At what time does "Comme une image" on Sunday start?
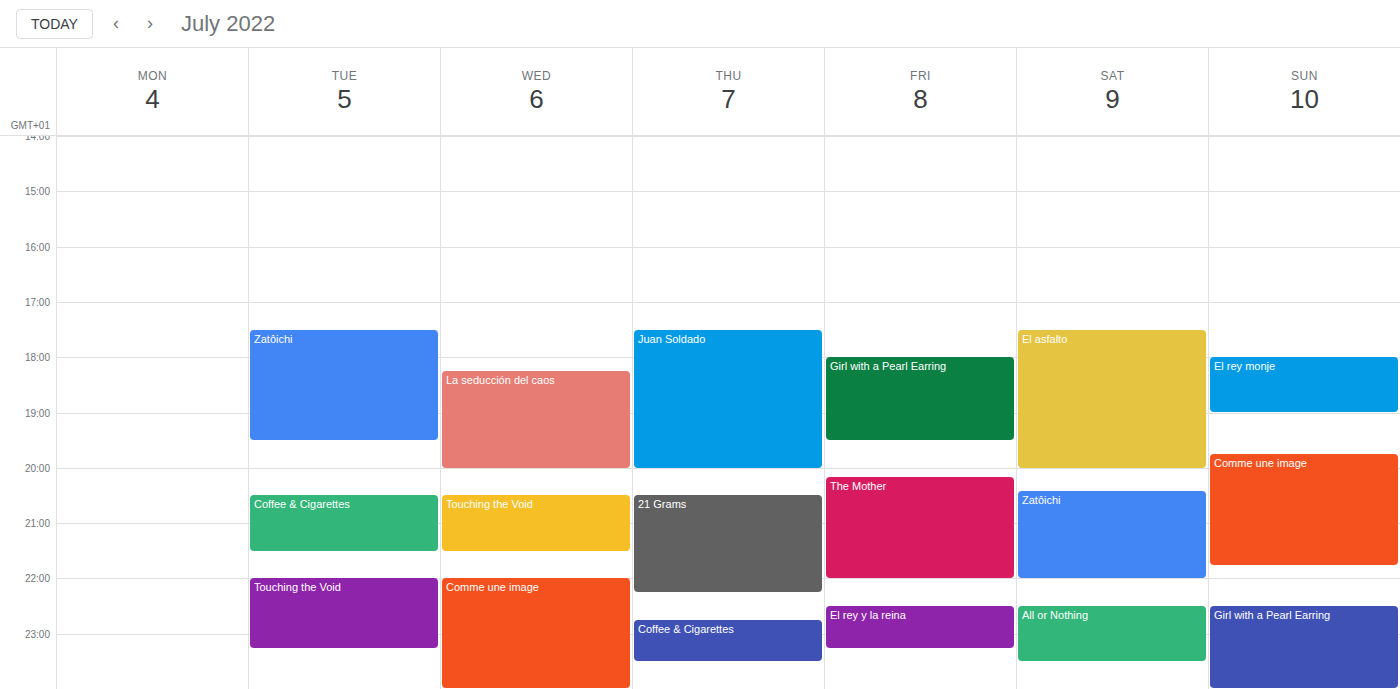
7:45 PM